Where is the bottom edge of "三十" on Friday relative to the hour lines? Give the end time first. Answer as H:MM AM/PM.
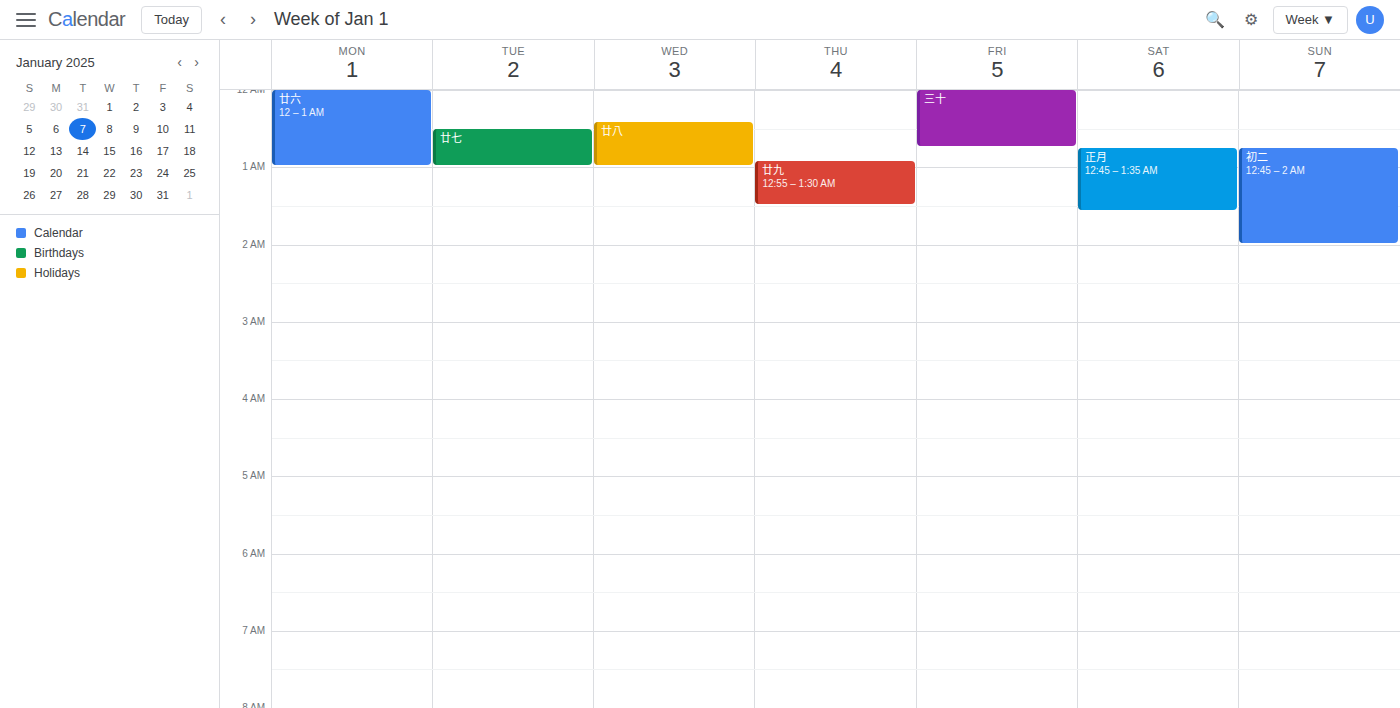
12:45 AM -- neither: three quarters of the way from the 12 AM line to the 1 AM line.